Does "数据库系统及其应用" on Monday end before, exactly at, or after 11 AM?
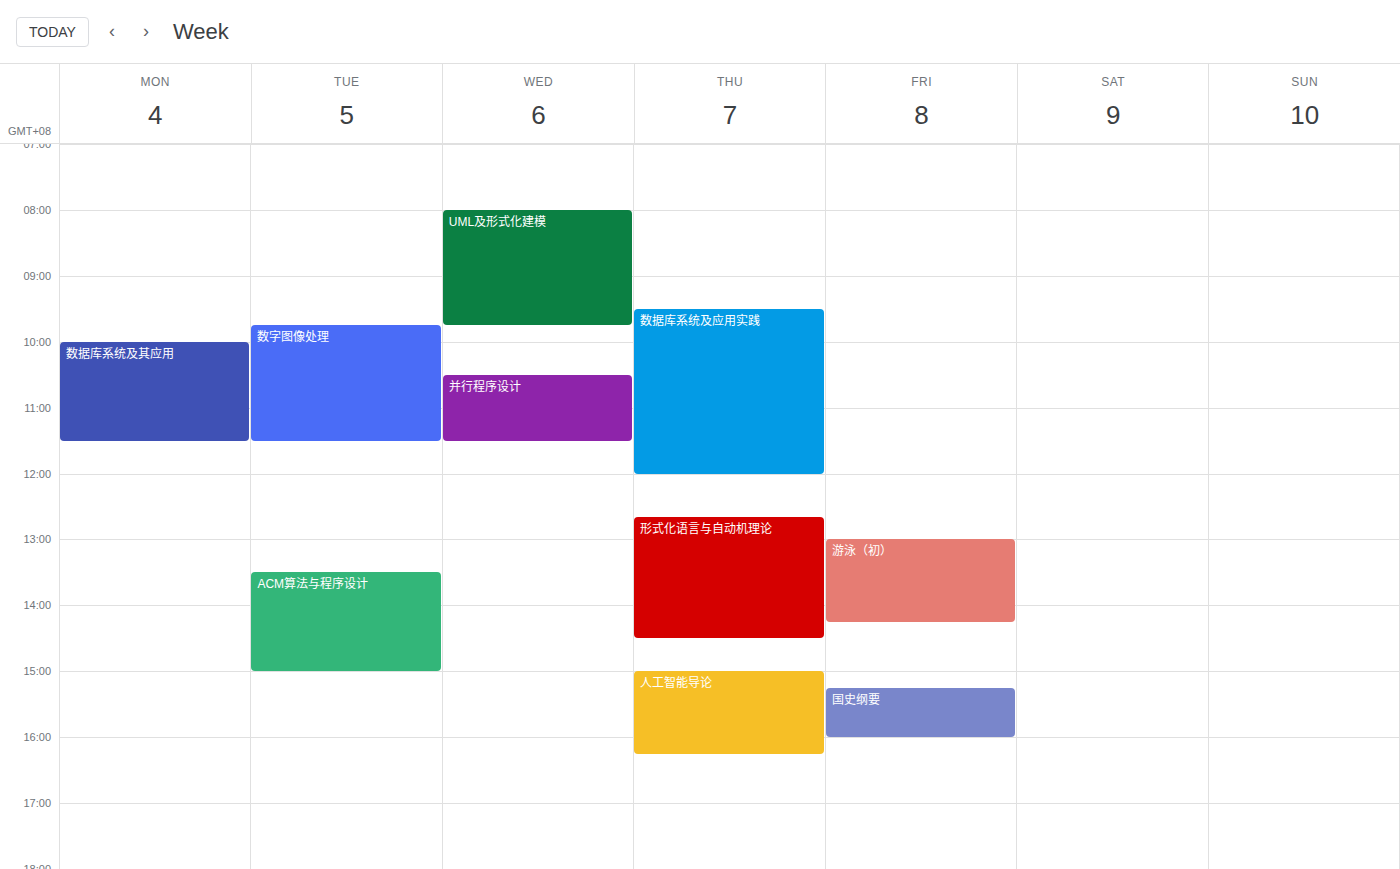
11:30 AM -- after 11 AM, 30 minutes below the 11 AM line.